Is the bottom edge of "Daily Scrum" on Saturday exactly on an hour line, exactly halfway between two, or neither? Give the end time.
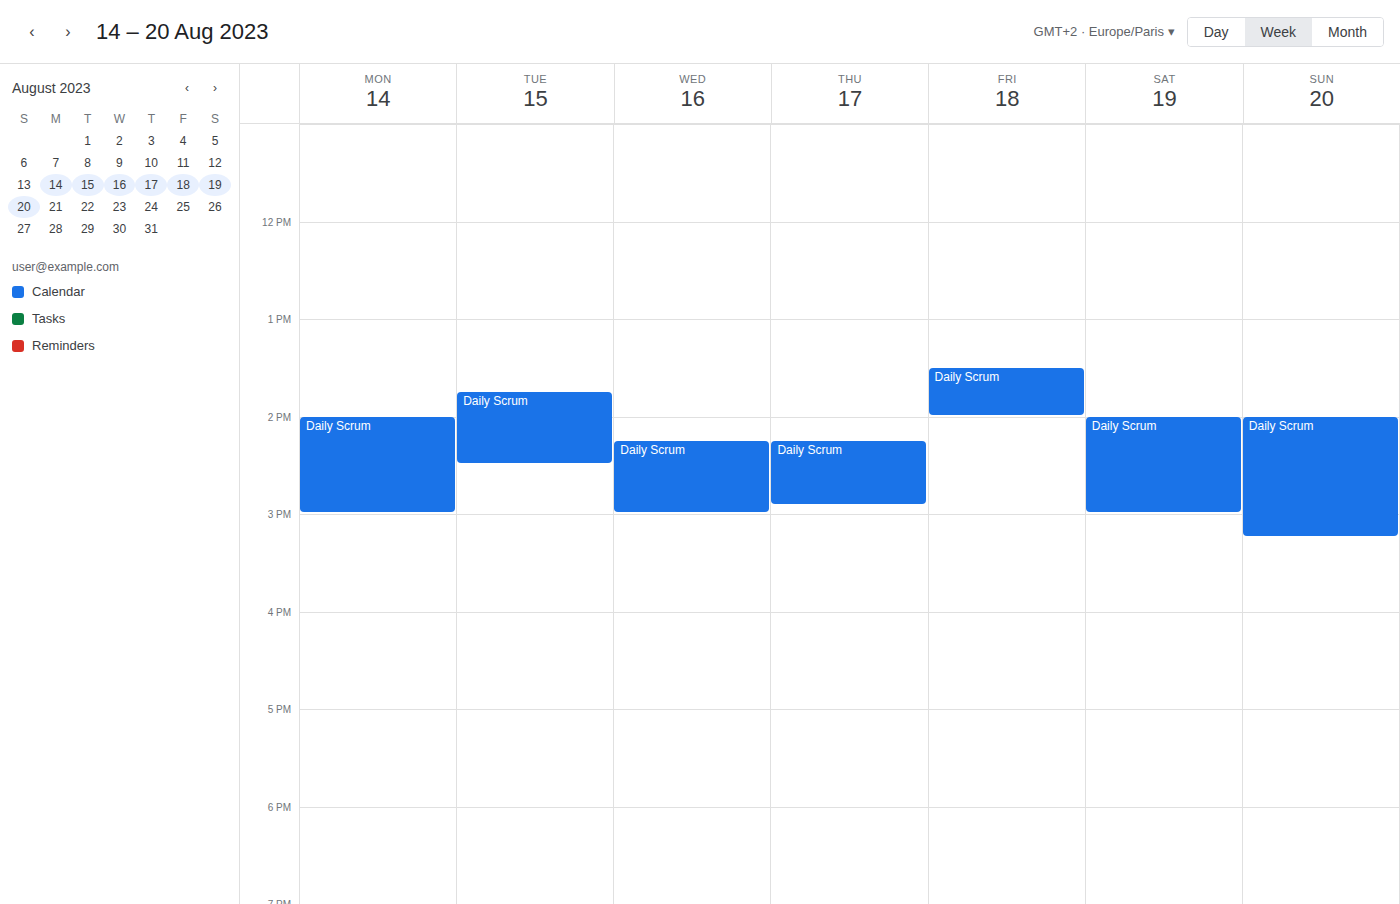
3:00 PM -- exactly on the 3 PM line.